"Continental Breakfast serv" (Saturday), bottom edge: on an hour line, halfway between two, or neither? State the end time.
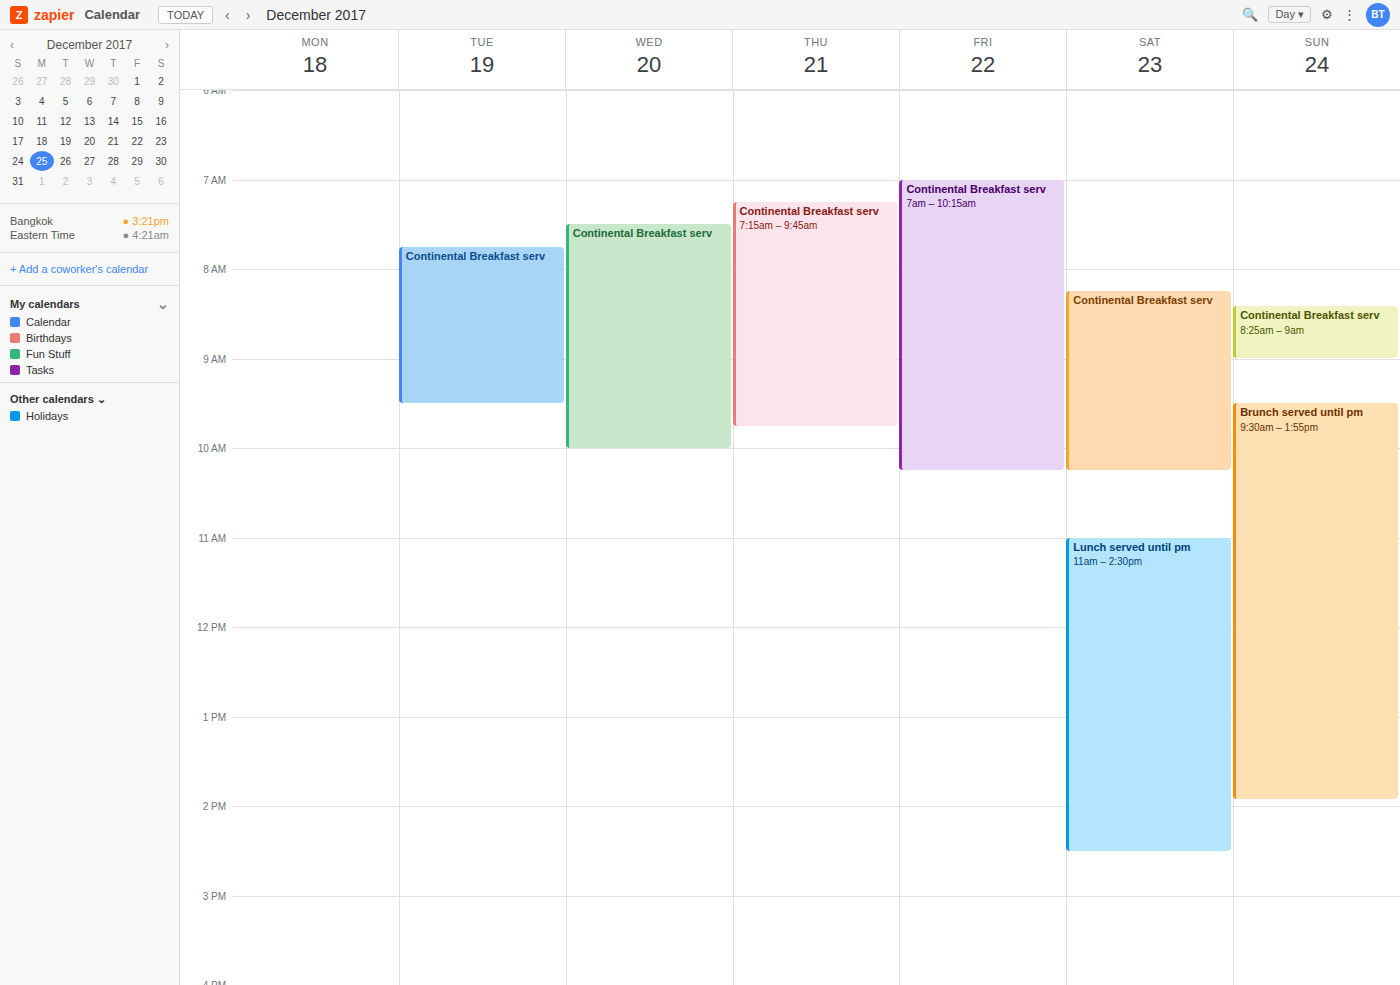
10:15 AM -- neither: a quarter of the way from the 10 AM line to the 11 AM line.